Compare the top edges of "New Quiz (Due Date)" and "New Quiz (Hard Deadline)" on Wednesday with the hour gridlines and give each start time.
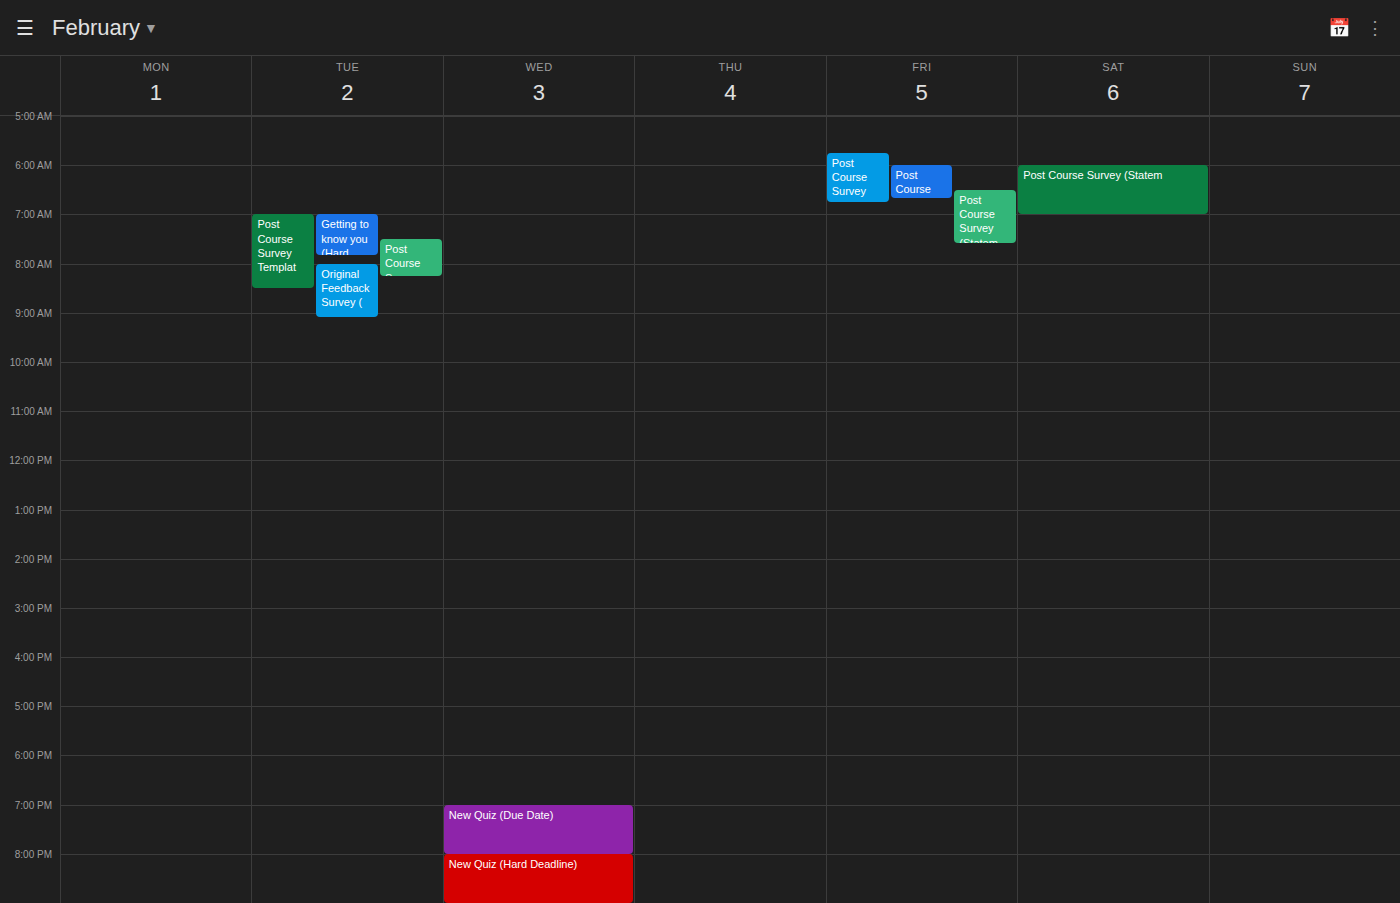
"New Quiz (Due Date)": 7:00 PM, exactly on the 7 PM line. "New Quiz (Hard Deadline)": 8:00 PM, exactly on the 8 PM line.